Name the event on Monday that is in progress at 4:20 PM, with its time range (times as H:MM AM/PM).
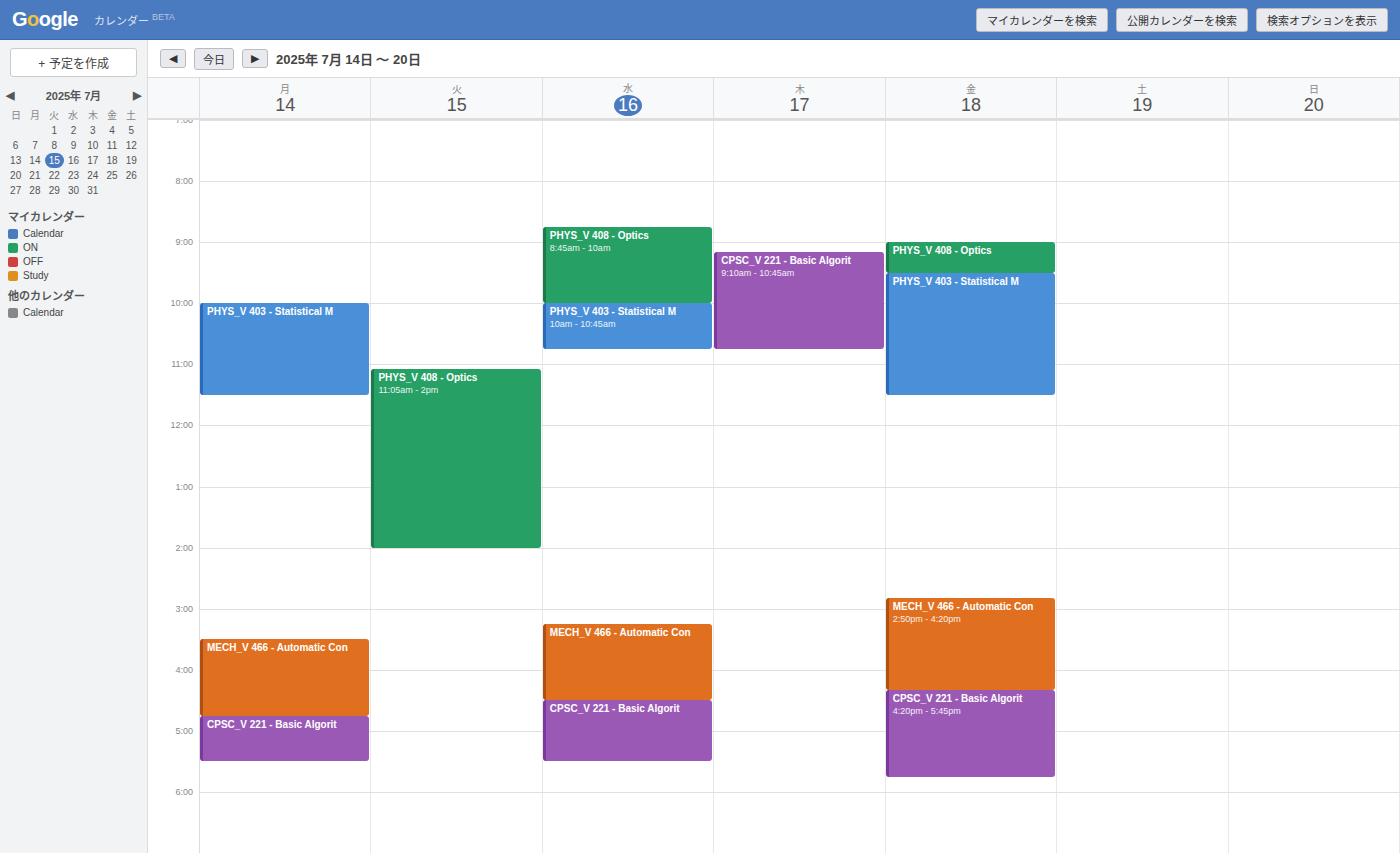
"MECH_V 466 - Automatic Con", 3:30 PM to 4:45 PM